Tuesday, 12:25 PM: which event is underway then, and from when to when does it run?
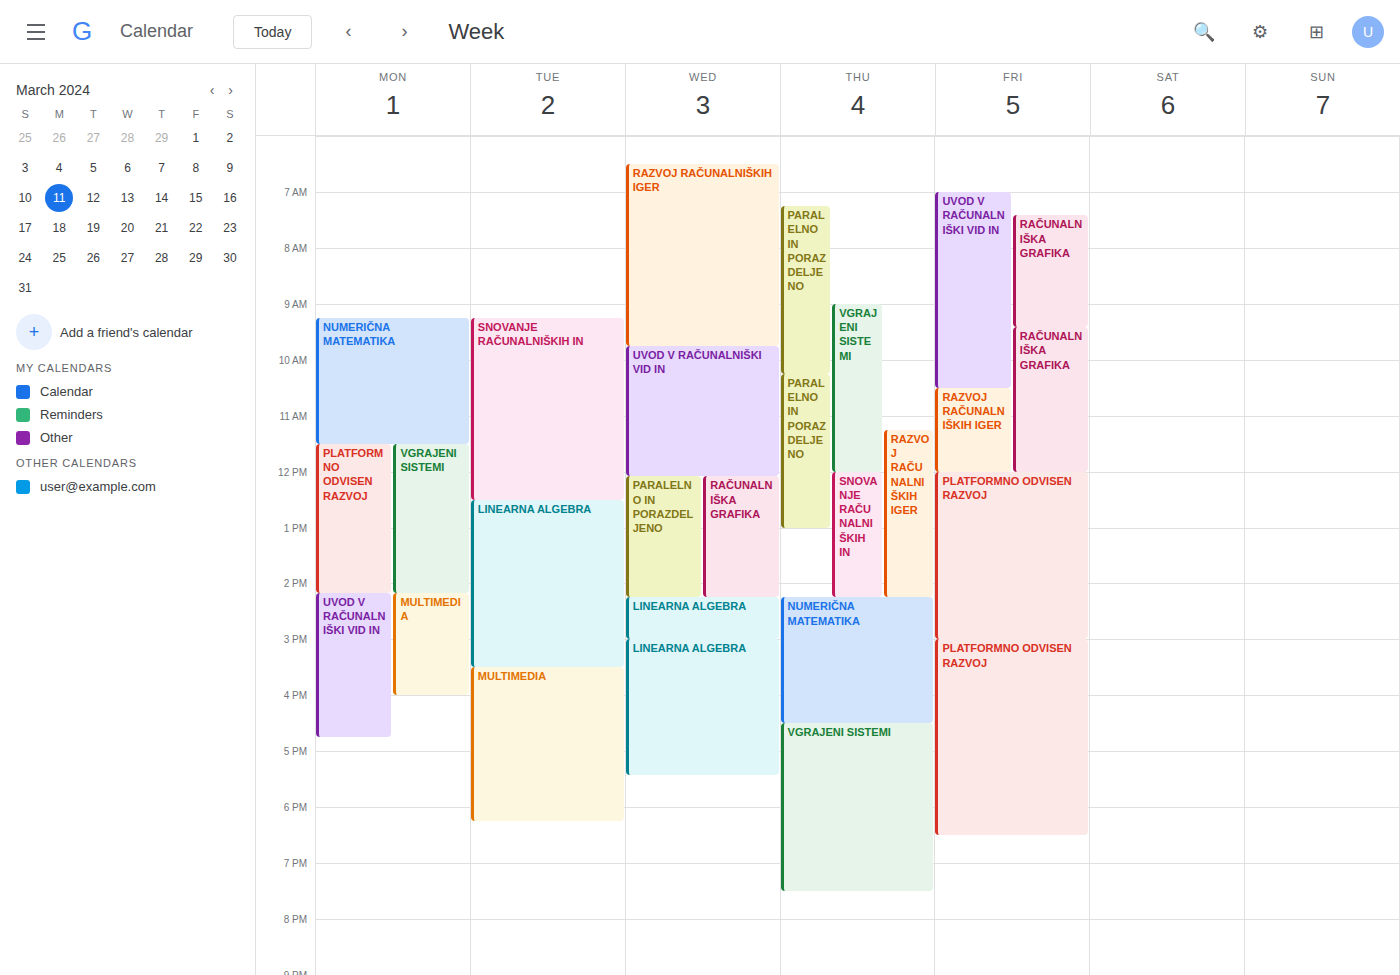
"SNOVANJE RAČUNALNIŠKIH IN", 9:15 AM to 12:30 PM